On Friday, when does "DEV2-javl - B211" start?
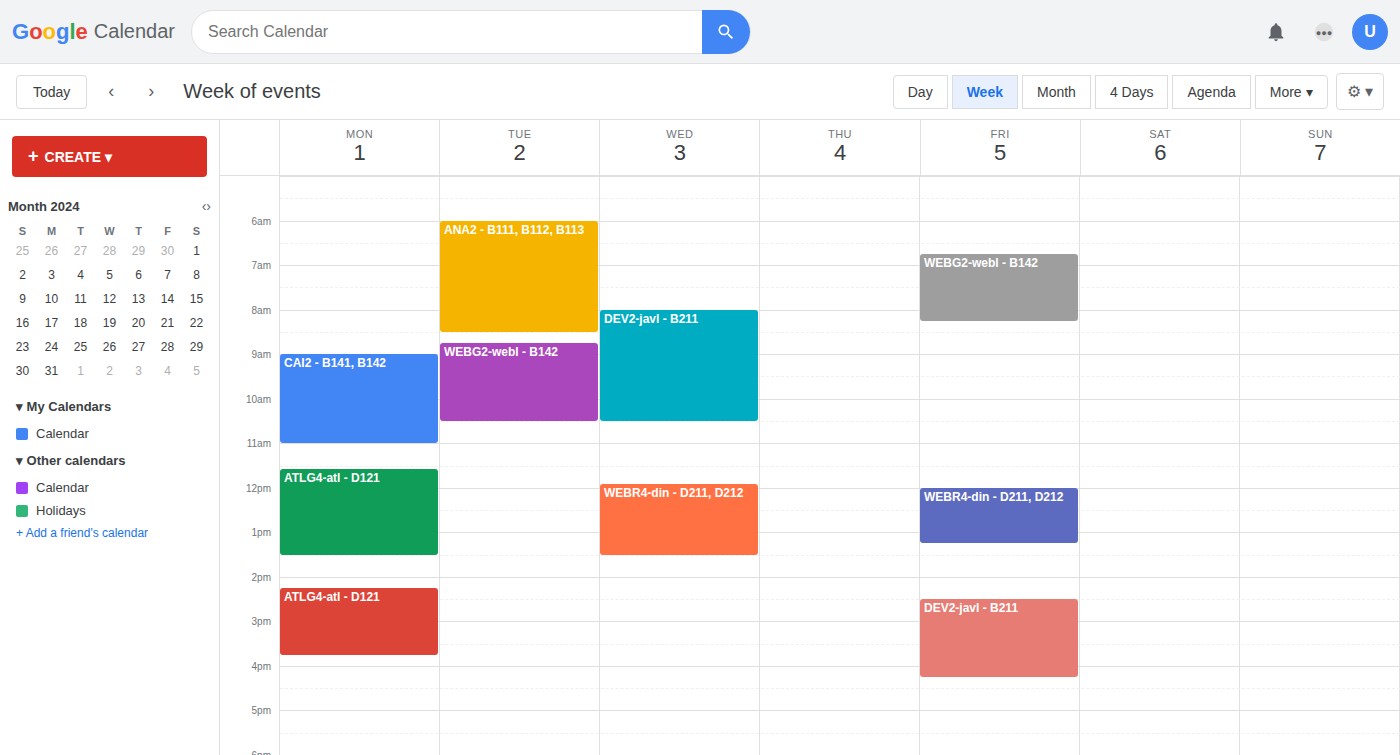
14:30